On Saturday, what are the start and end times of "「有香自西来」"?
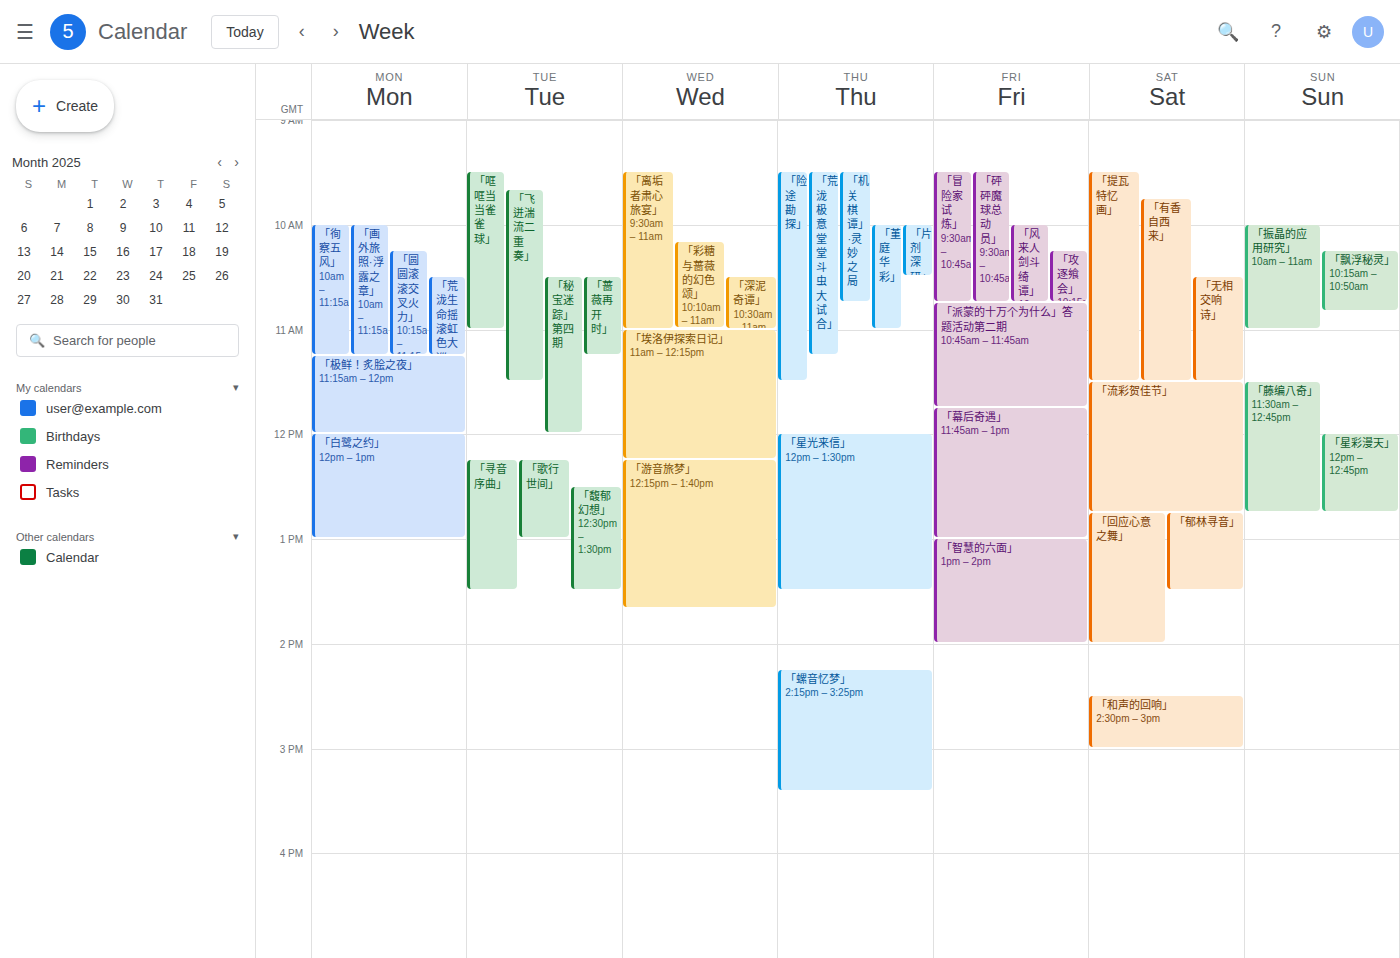
9:45 AM to 11:30 AM